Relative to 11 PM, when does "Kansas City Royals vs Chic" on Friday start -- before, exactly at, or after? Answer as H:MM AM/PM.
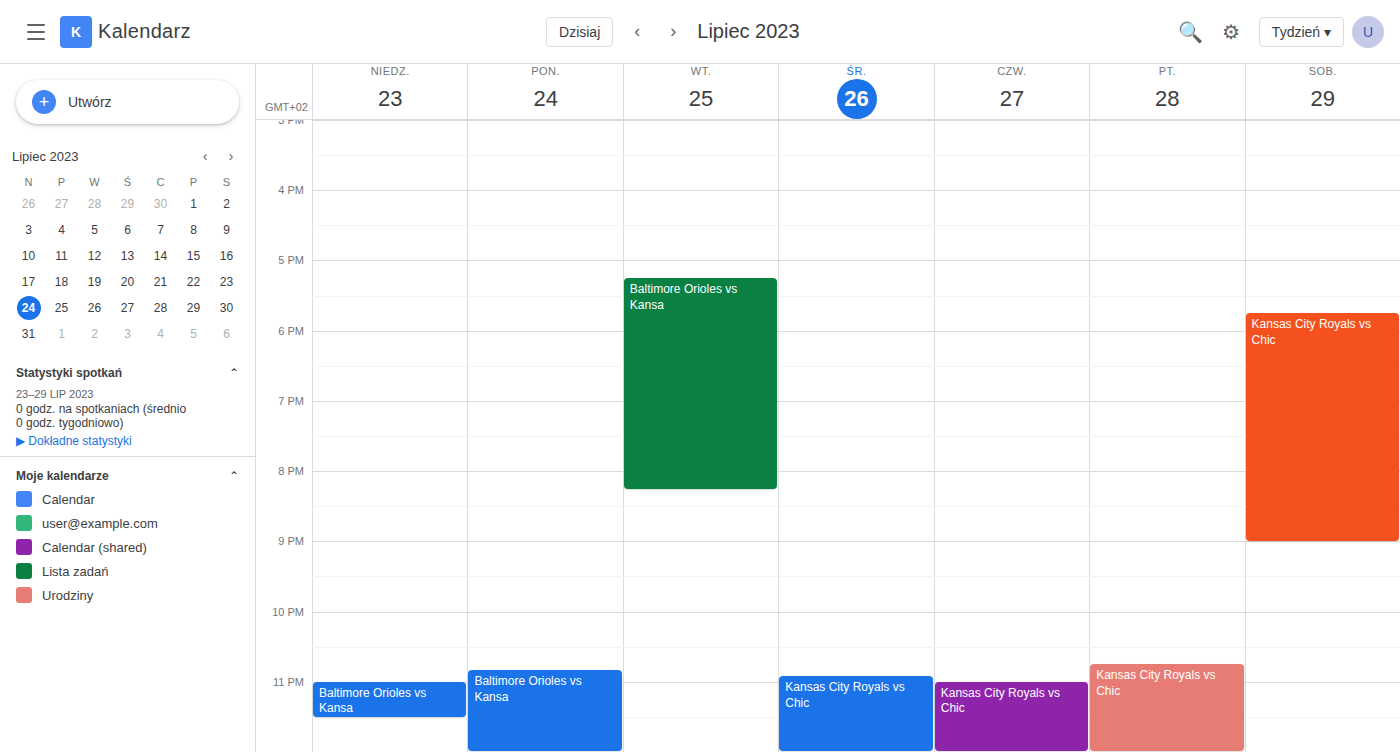
10:45 PM -- before 11 PM, 15 minutes above the 11 PM line.